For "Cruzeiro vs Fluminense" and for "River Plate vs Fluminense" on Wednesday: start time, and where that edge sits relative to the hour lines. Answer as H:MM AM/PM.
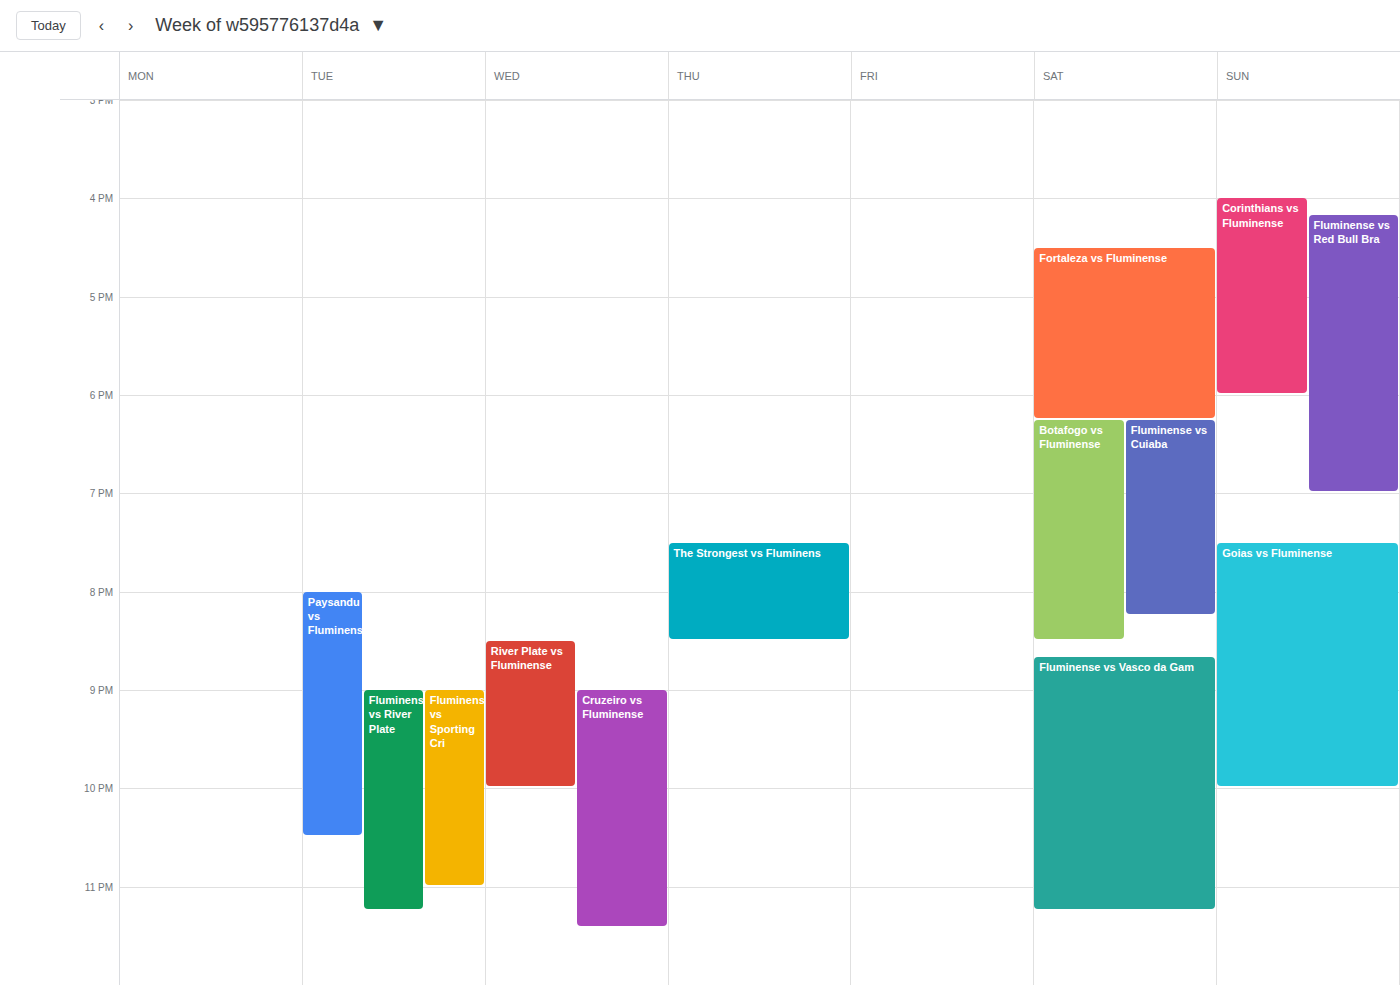
"Cruzeiro vs Fluminense": 9:00 PM, exactly on the 9 PM line. "River Plate vs Fluminense": 8:30 PM, halfway between the 8 PM and 9 PM lines.